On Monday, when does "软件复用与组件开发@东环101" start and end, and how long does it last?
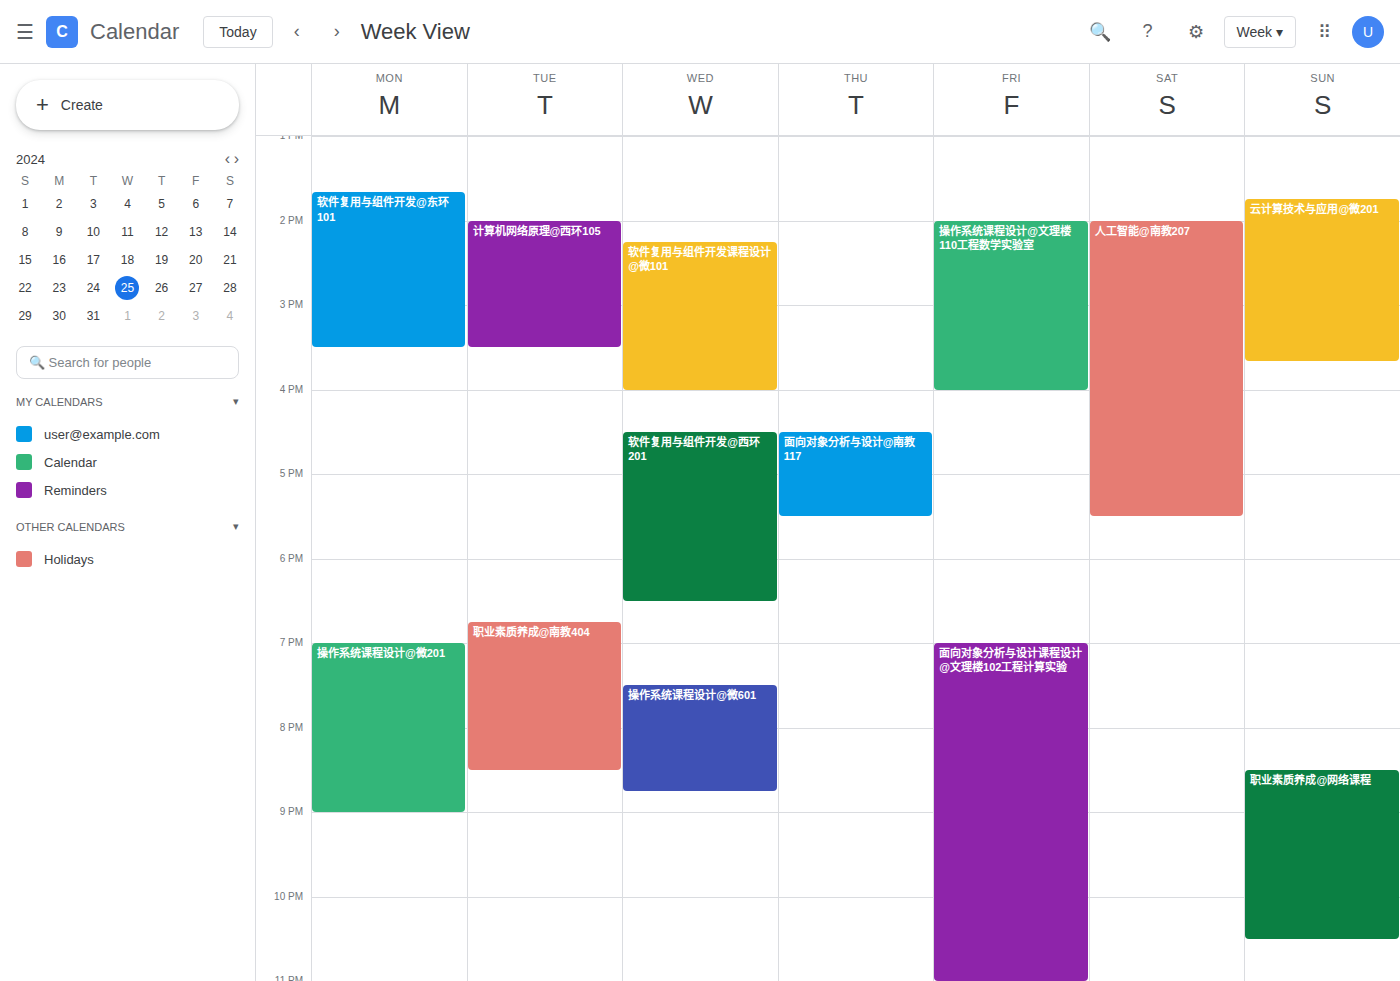
1:40 PM to 3:30 PM, 1 hour 50 minutes